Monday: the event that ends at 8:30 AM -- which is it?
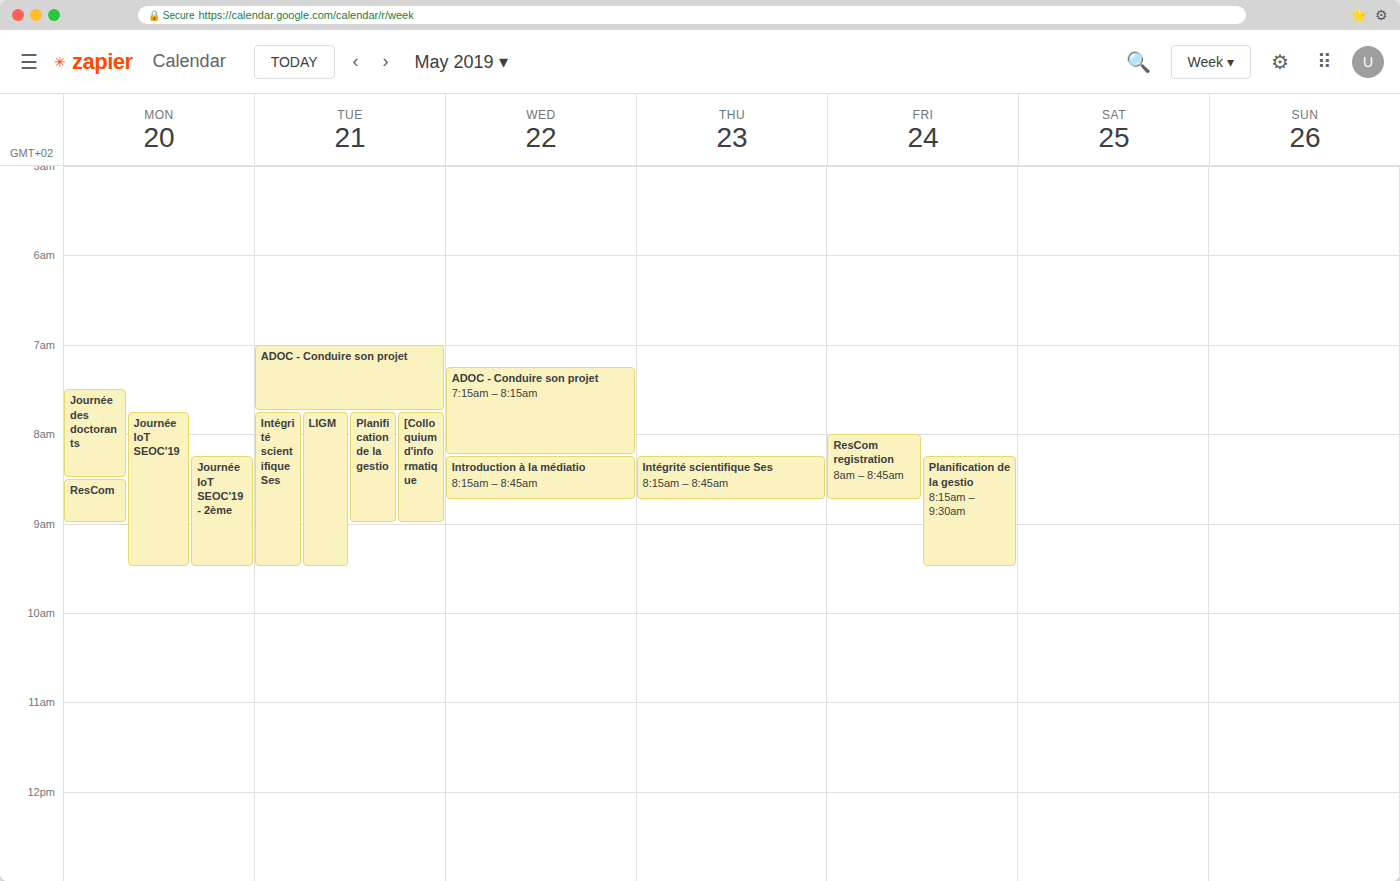
"Journée des doctorants"